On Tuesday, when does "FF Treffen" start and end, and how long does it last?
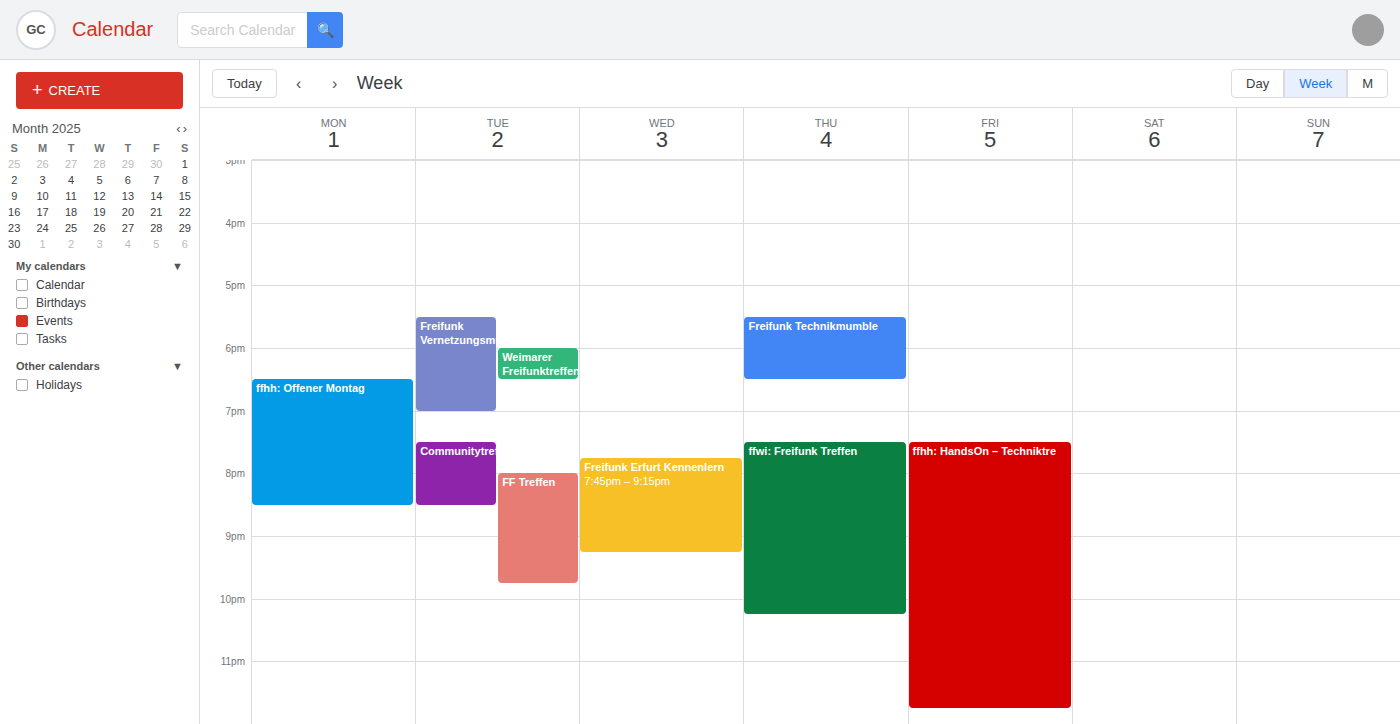
8:00 PM to 9:45 PM, 1 hour 45 minutes